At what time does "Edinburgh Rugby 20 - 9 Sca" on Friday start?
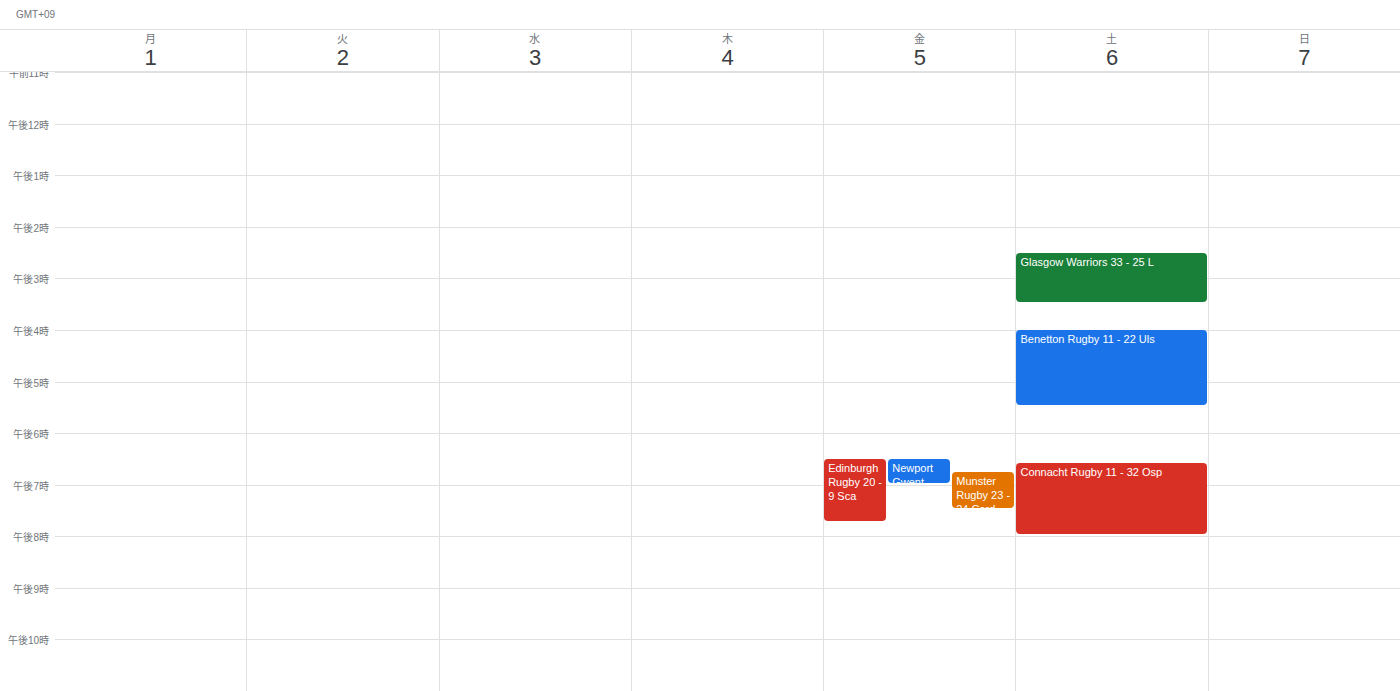
18:30